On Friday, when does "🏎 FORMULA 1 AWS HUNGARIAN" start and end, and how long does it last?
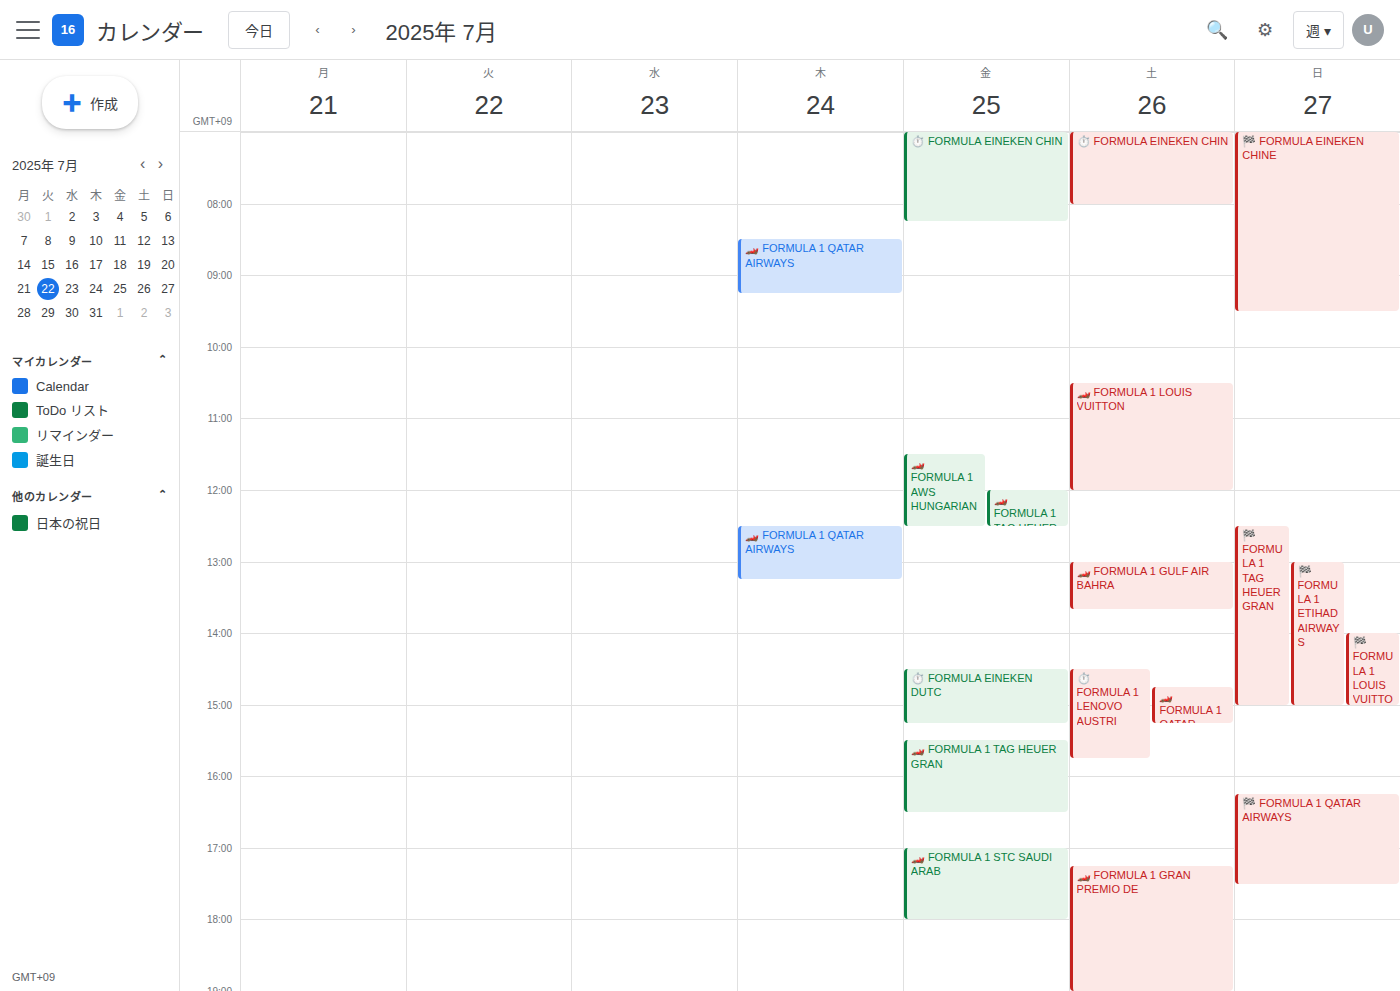
11:30 AM to 12:30 PM, 1 hour